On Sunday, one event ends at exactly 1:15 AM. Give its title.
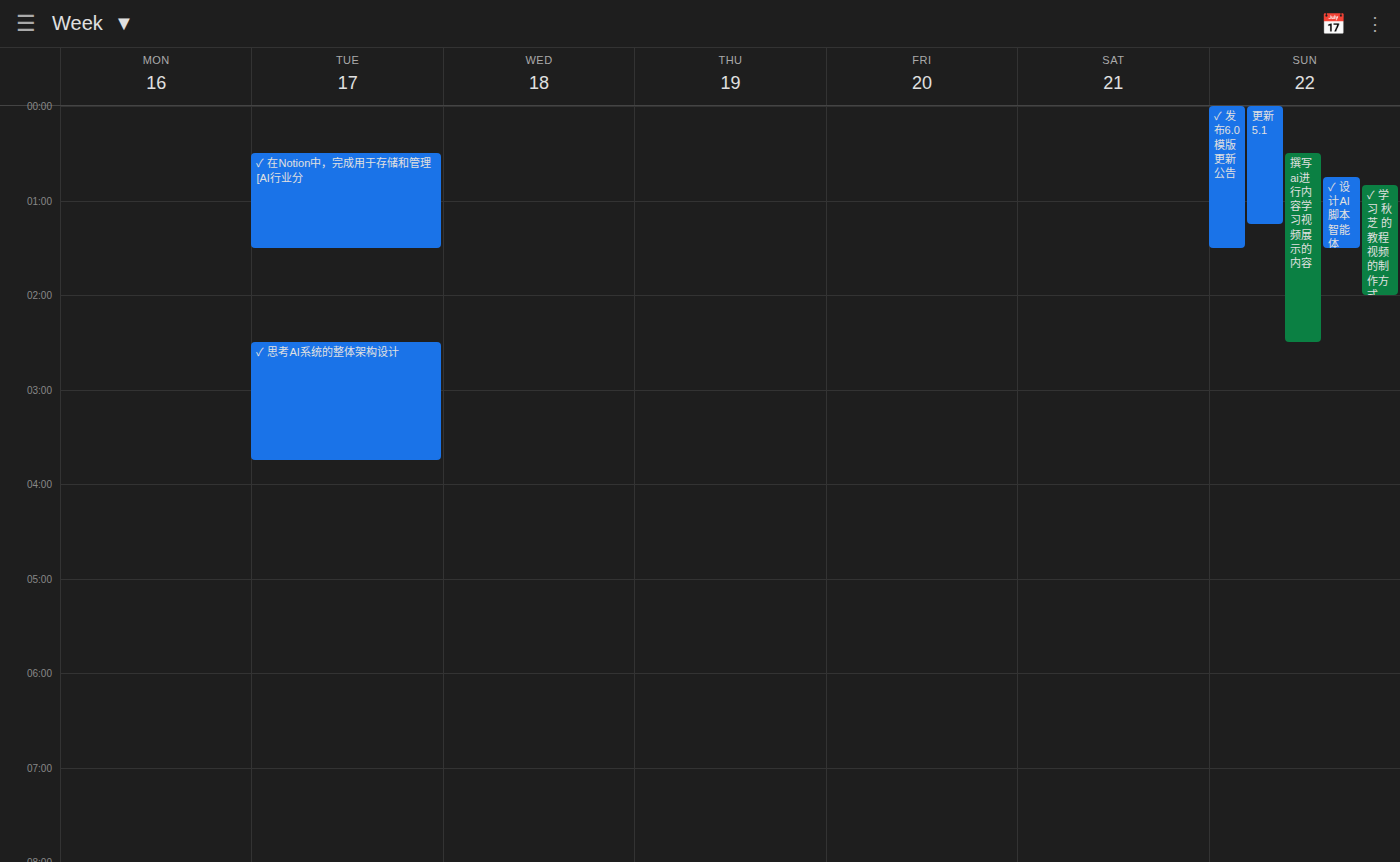
"更新5.1"